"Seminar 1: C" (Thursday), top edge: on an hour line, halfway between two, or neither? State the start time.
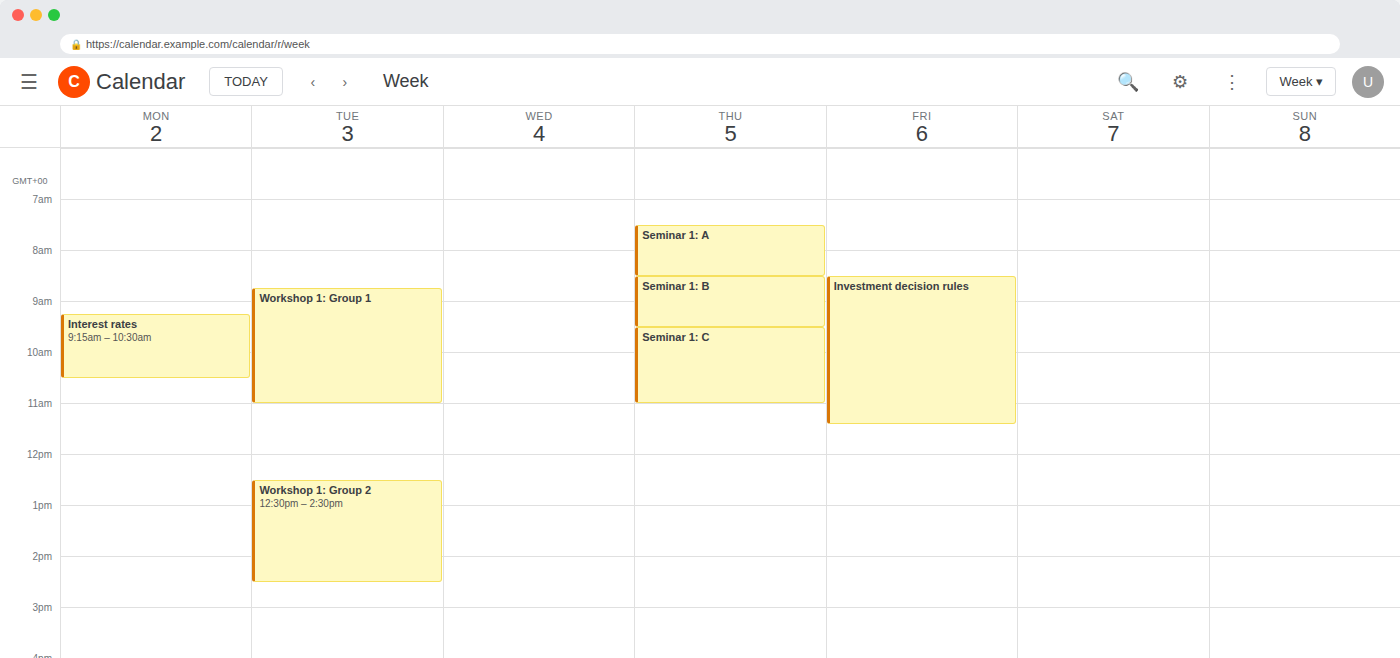
9:30 AM -- halfway between the 9 AM and 10 AM lines.